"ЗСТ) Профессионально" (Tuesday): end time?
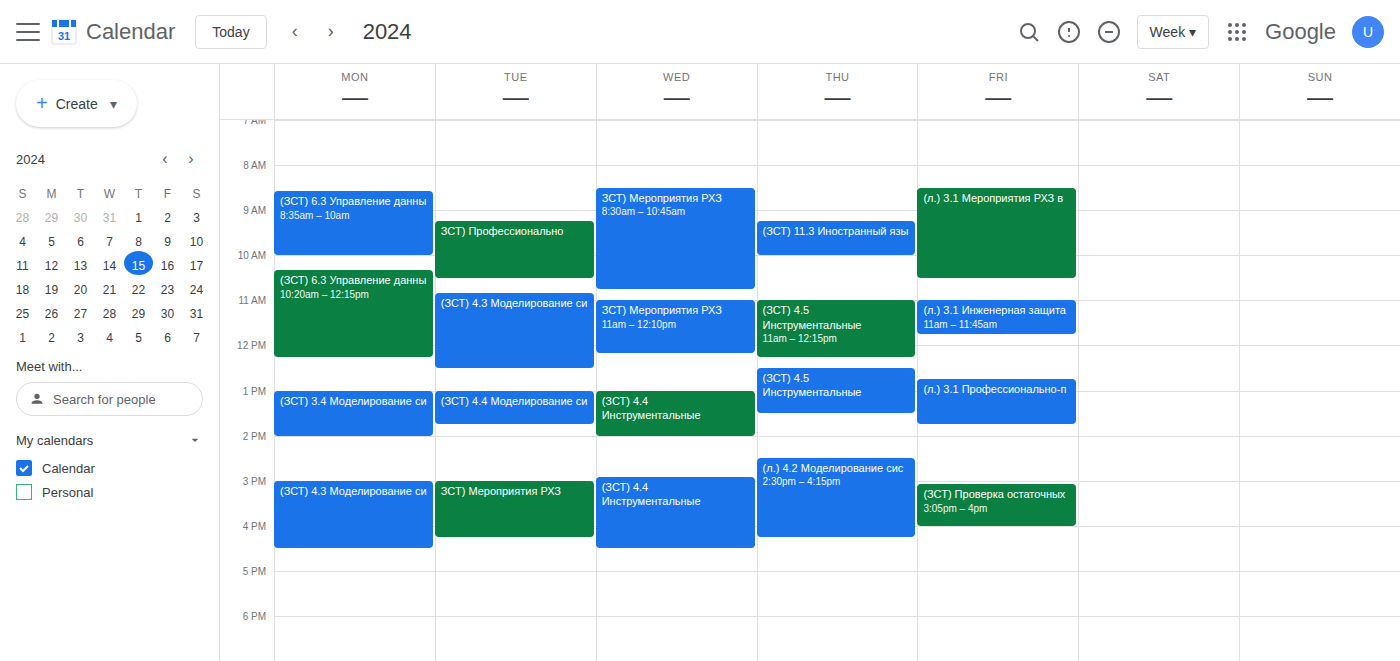
10:30